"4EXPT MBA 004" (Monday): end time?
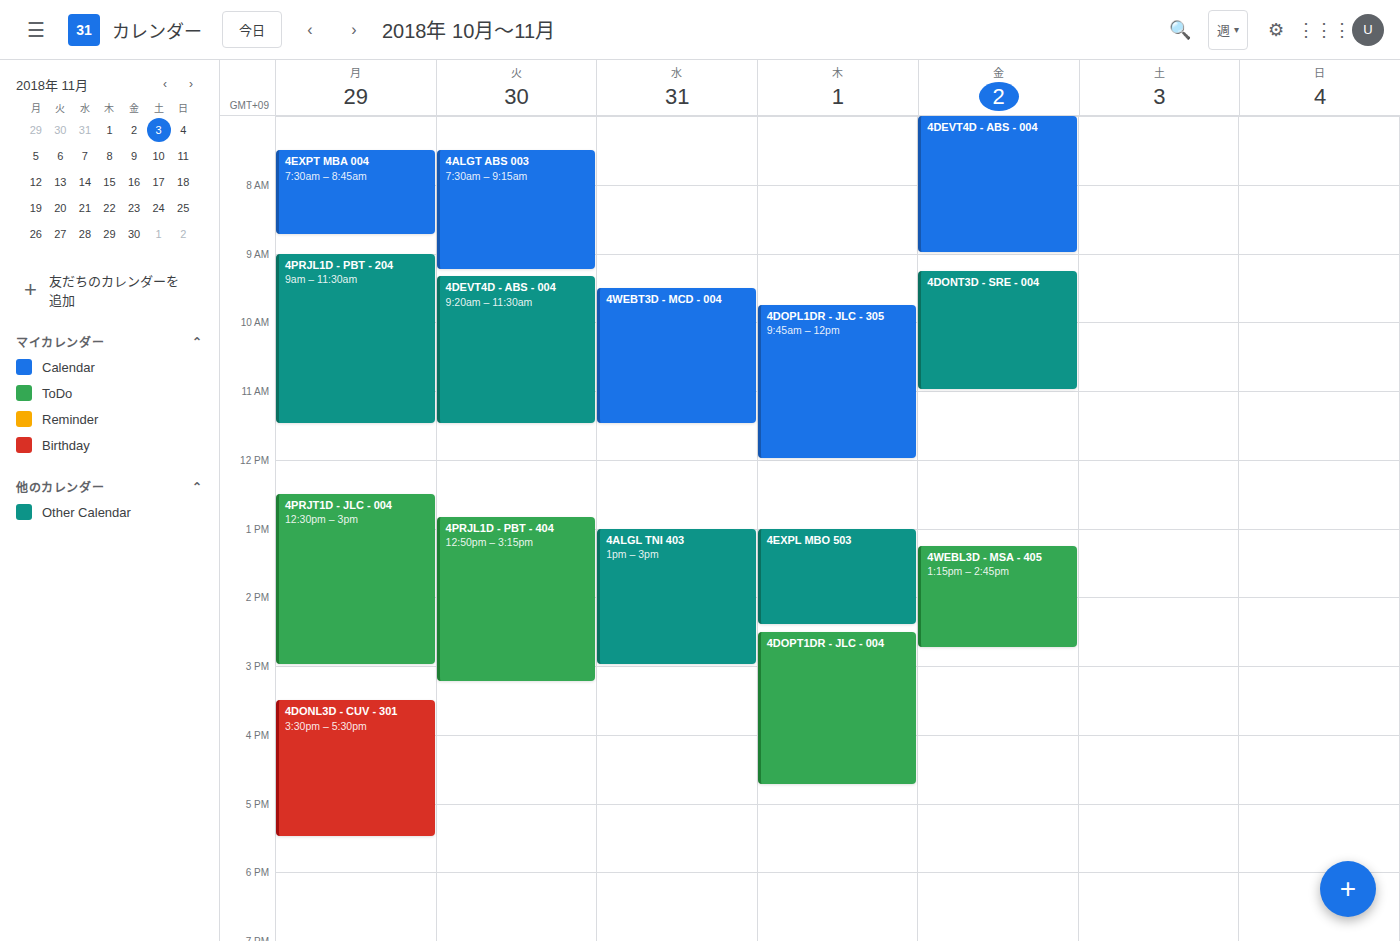
8:45 AM